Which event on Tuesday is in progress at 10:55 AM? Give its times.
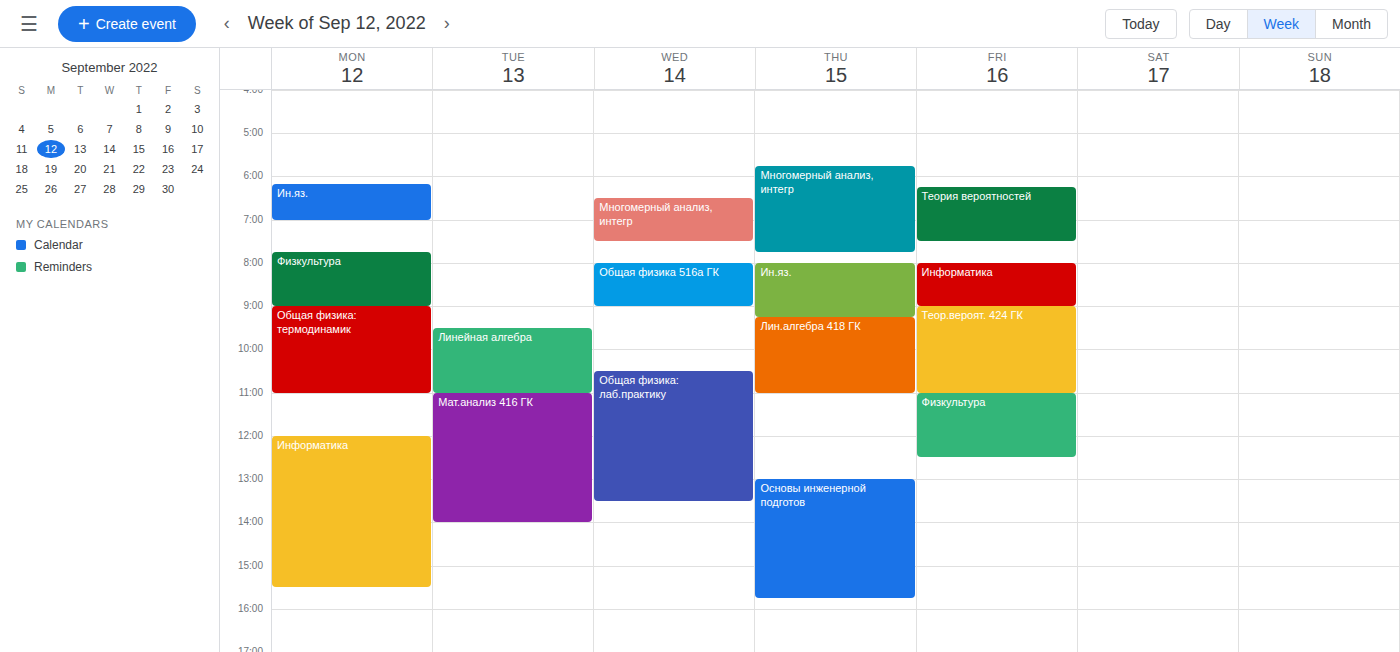
"Линейная алгебра", 9:30 AM to 11:00 AM